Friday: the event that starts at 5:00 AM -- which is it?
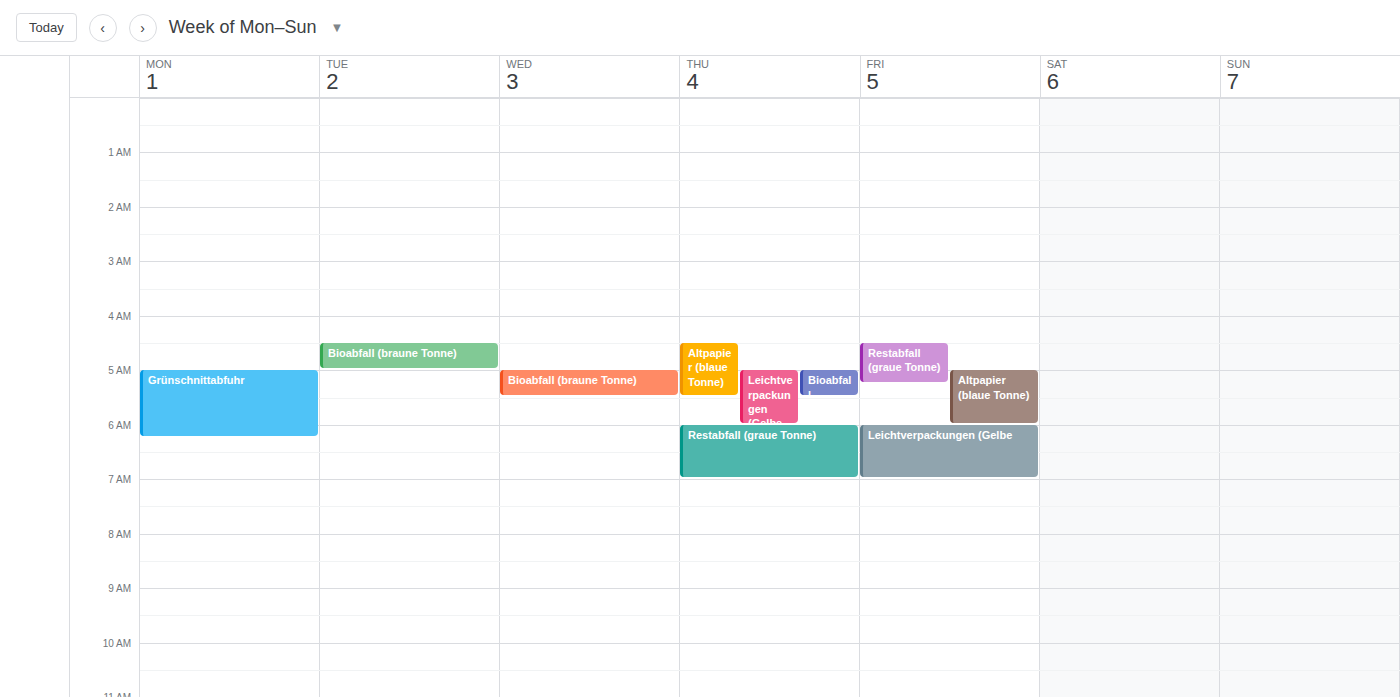
"Altpapier (blaue Tonne)"